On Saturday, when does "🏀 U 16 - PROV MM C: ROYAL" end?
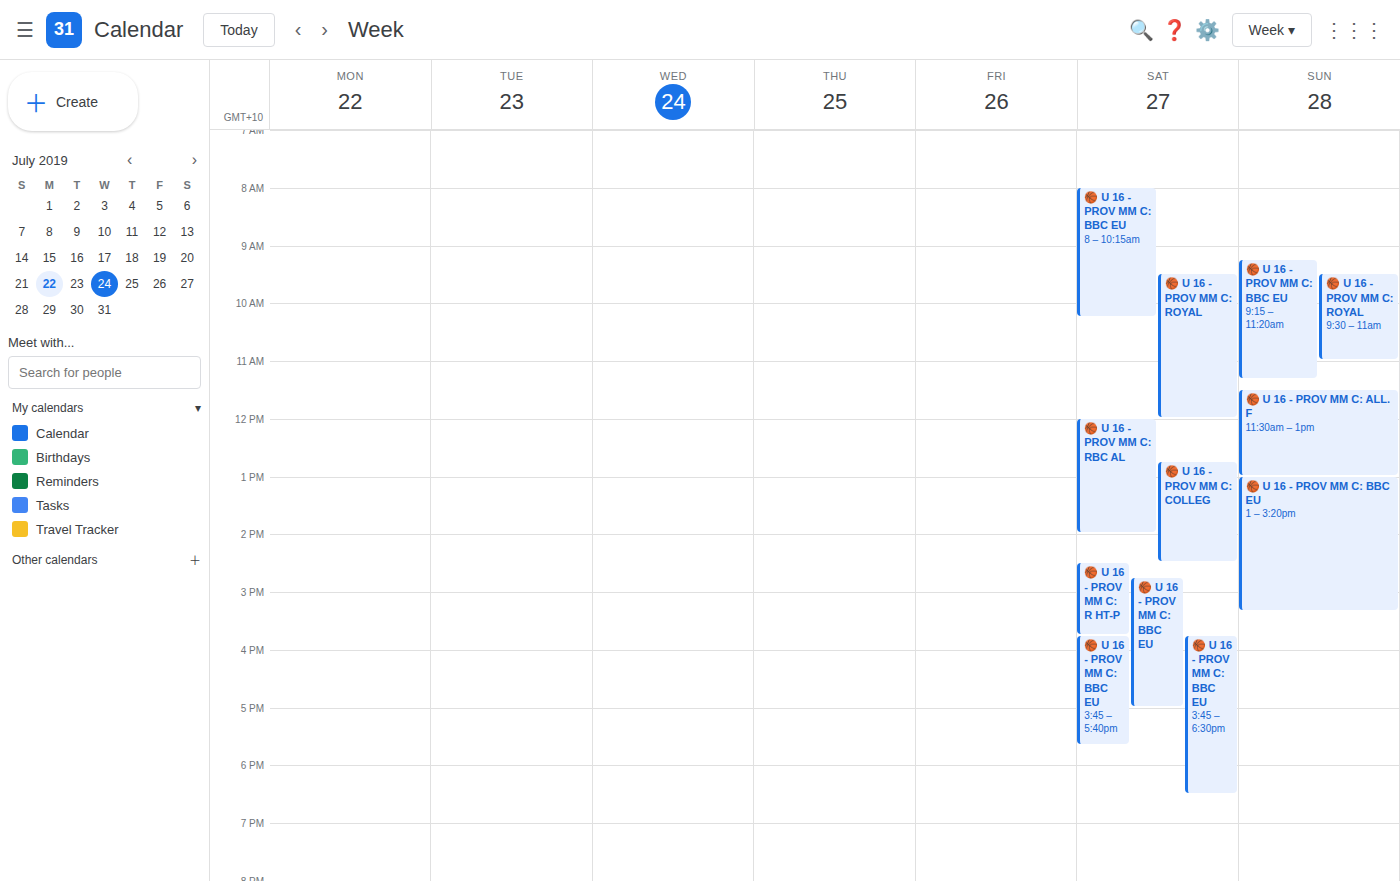
12:00